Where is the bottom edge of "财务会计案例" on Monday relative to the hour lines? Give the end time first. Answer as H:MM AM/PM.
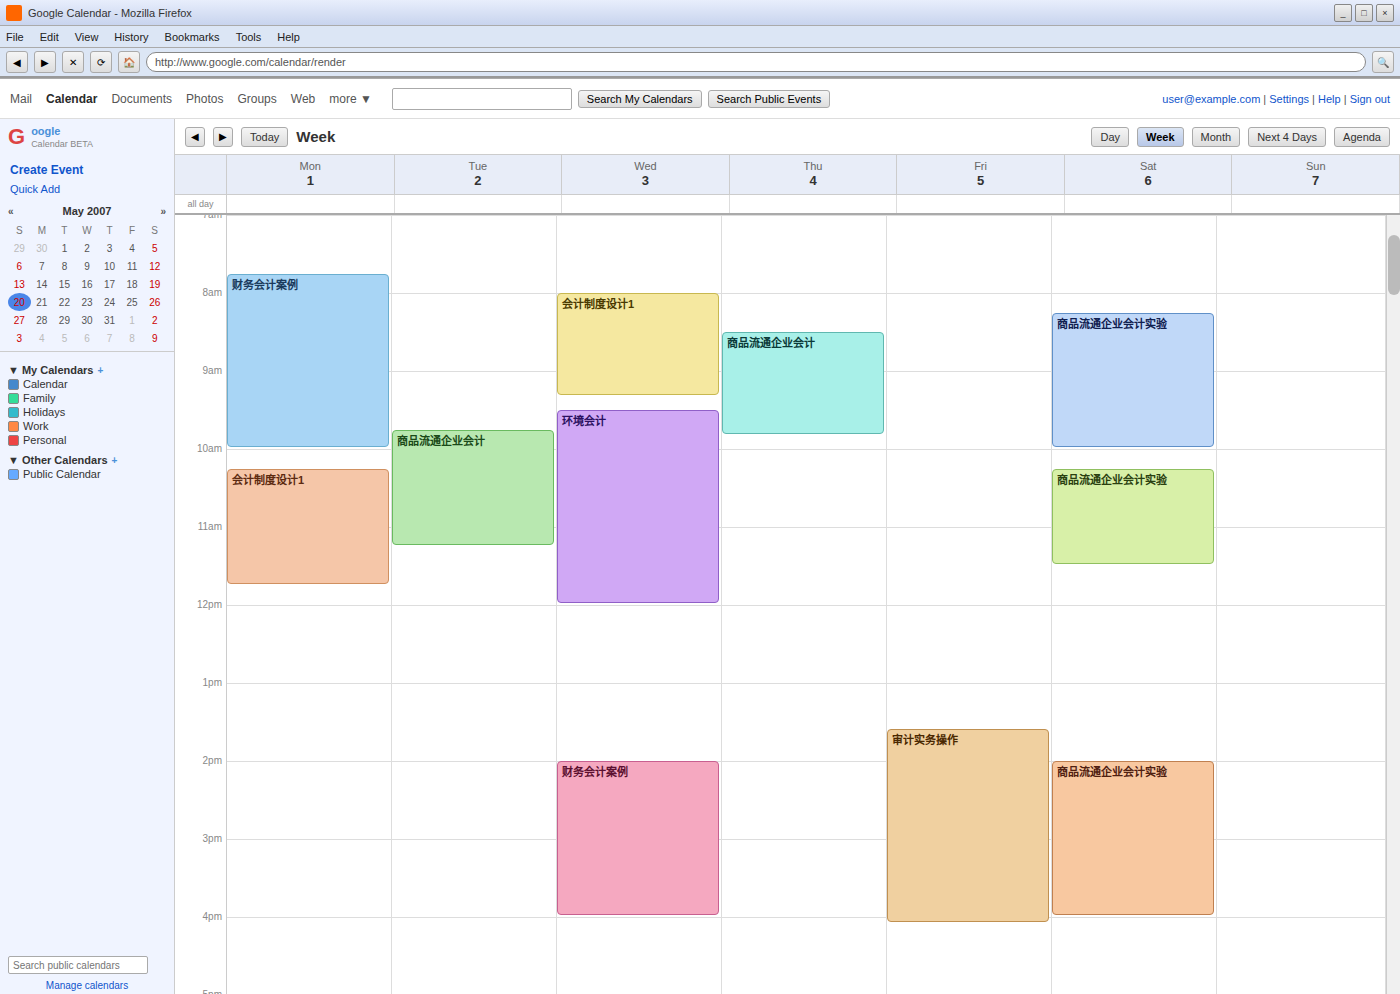
10:00 AM -- exactly on the 10 AM line.